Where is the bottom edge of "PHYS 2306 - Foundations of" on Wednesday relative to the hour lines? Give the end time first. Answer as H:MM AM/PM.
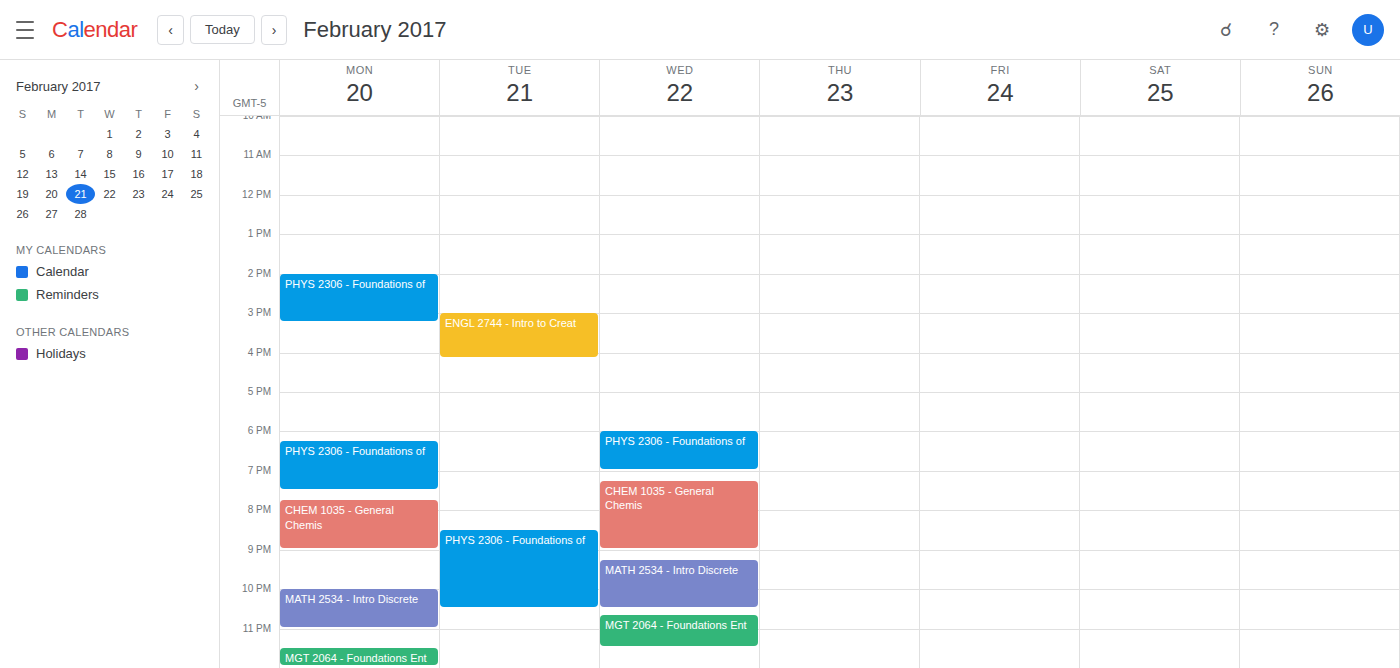
7:00 PM -- exactly on the 7 PM line.